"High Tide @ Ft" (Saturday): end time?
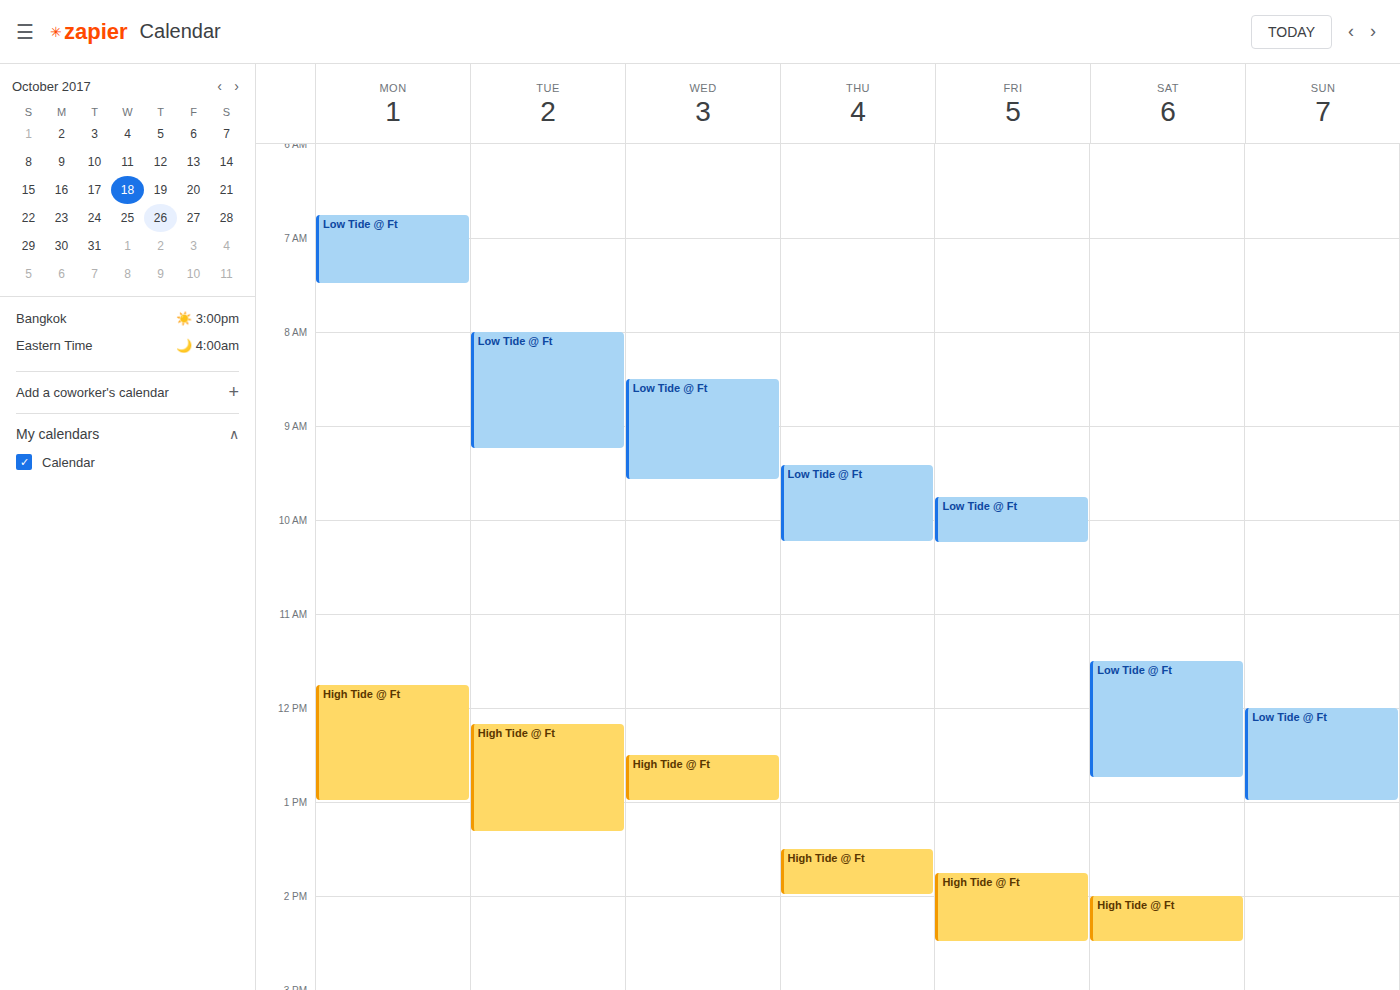
2:30 PM